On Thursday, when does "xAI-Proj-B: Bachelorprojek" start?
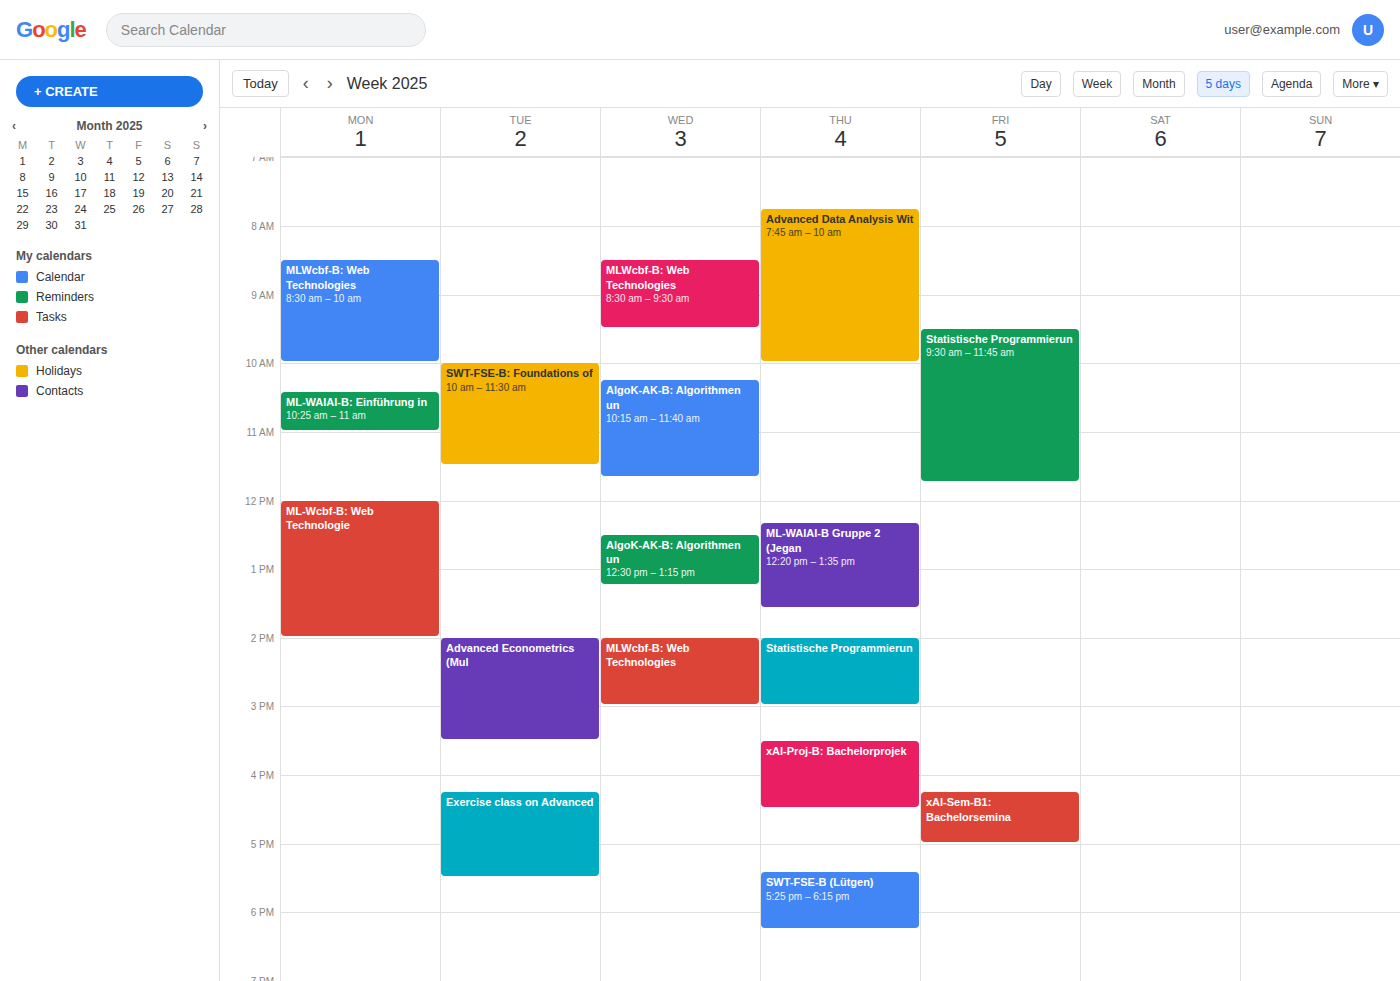
3:30 PM